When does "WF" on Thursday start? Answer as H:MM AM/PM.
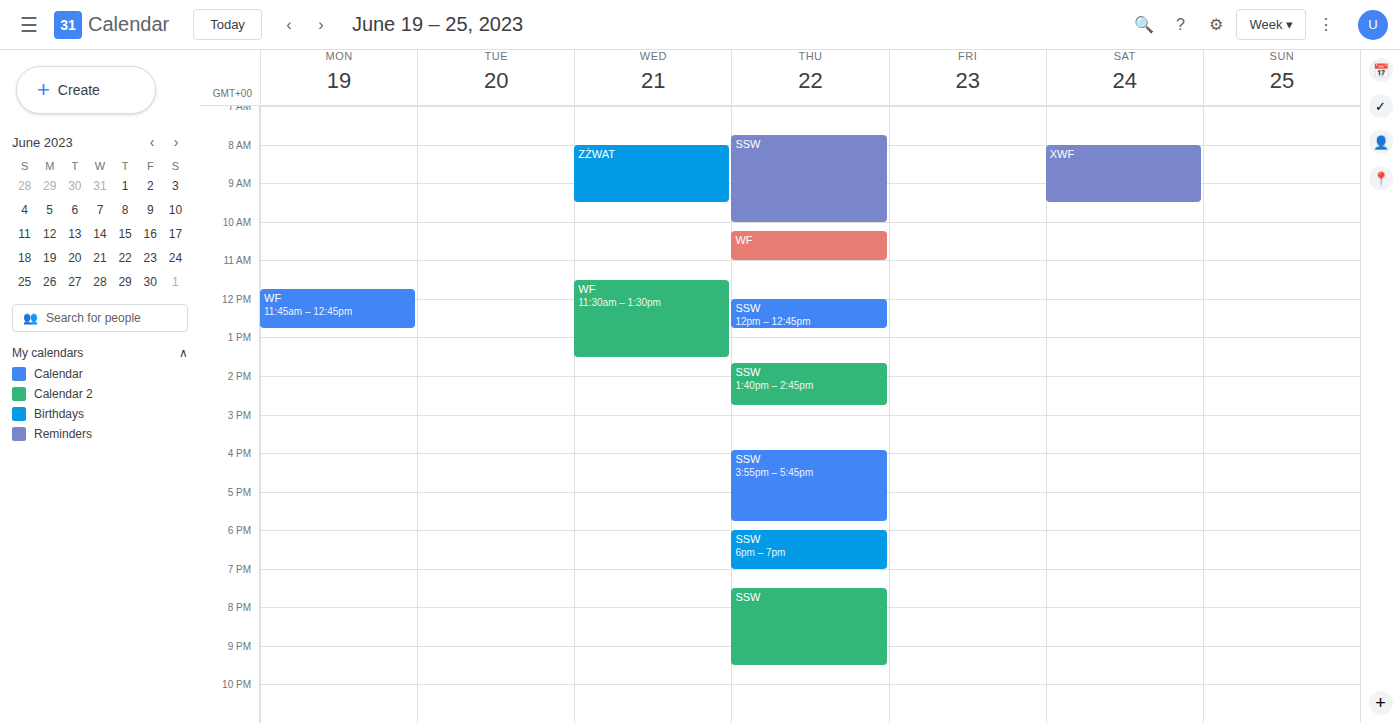
10:15 AM